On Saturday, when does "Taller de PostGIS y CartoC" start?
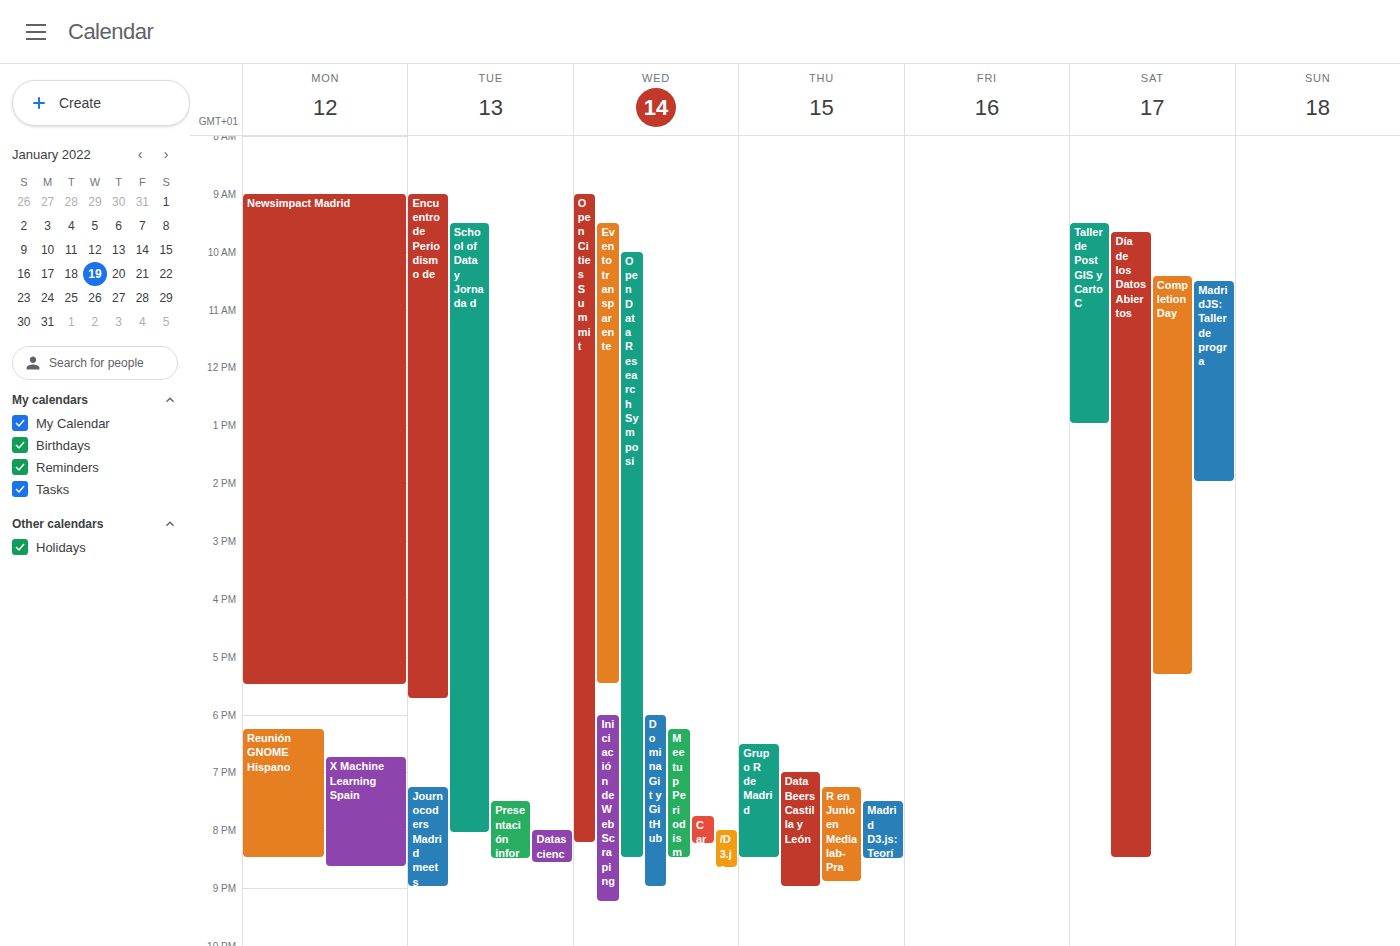
9:30 AM